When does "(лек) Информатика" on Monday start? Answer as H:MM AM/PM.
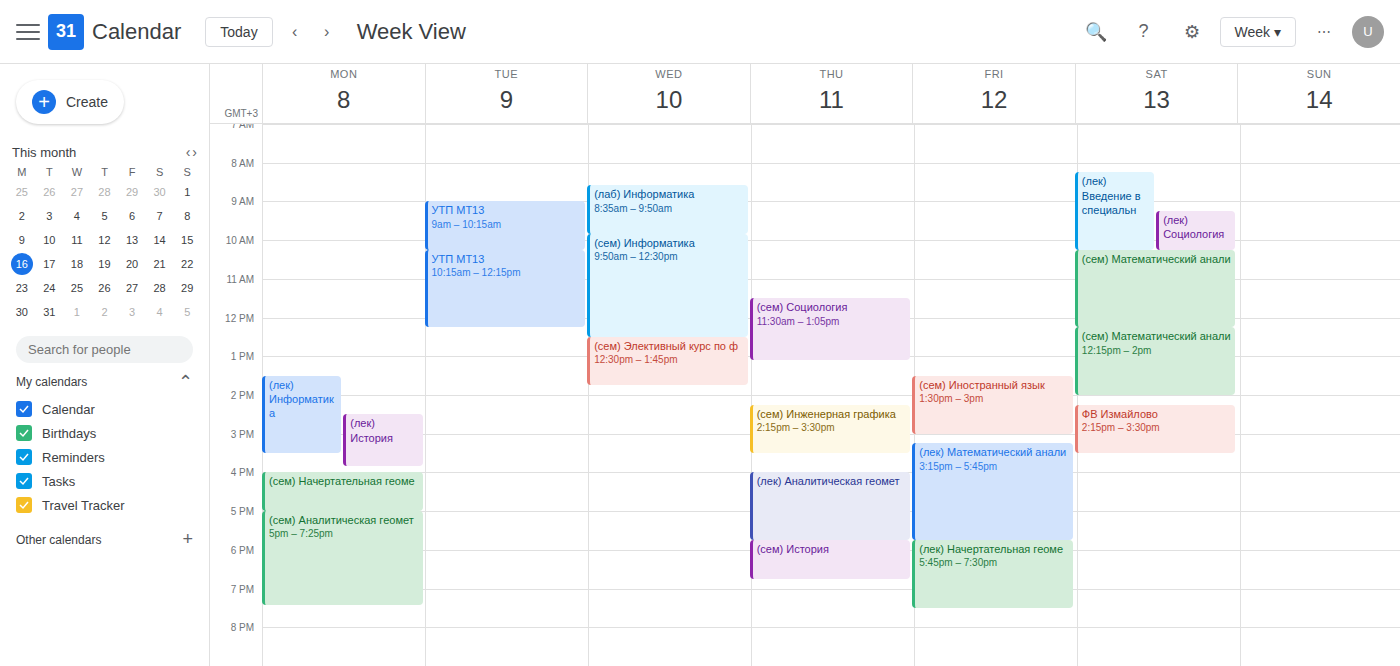
1:30 PM